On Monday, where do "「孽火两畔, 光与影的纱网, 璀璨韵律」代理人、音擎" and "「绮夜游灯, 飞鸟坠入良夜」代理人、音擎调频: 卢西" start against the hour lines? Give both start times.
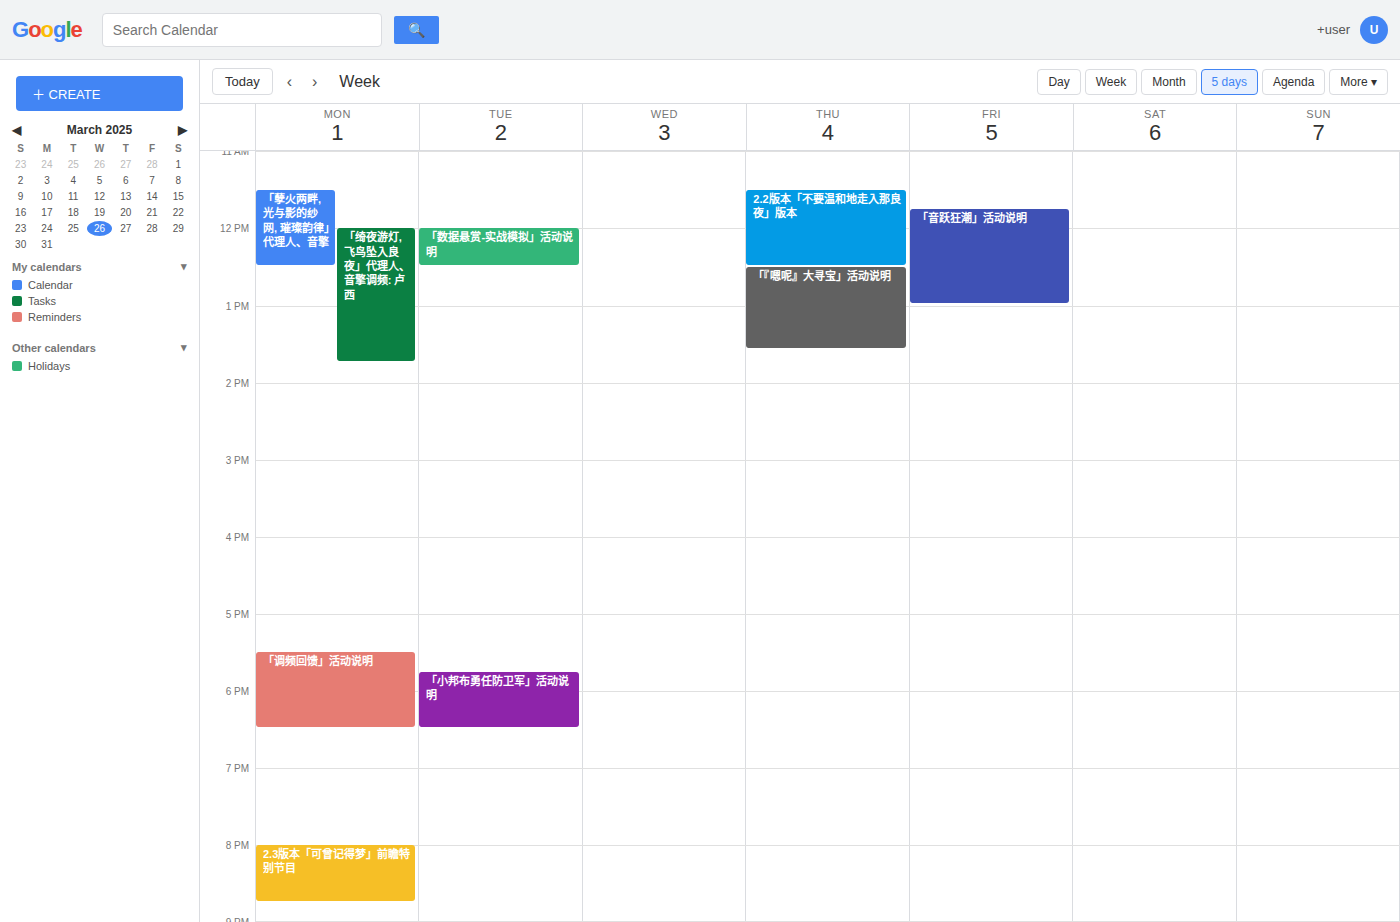
"「孽火两畔, 光与影的纱网, 璀璨韵律」代理人、音擎": 11:30 AM, halfway between the 11 AM and 12 PM lines. "「绮夜游灯, 飞鸟坠入良夜」代理人、音擎调频: 卢西": 12:00 PM, exactly on the 12 PM line.